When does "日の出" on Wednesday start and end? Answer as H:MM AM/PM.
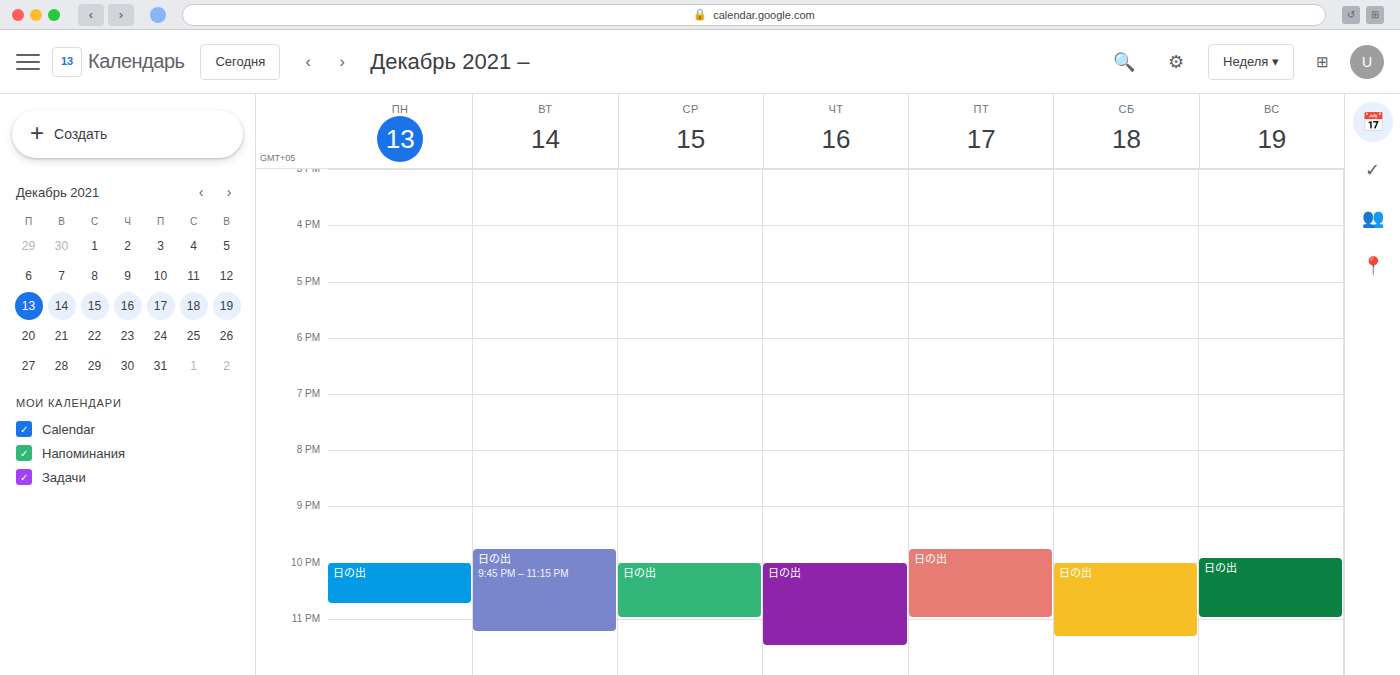
10:00 PM to 11:00 PM